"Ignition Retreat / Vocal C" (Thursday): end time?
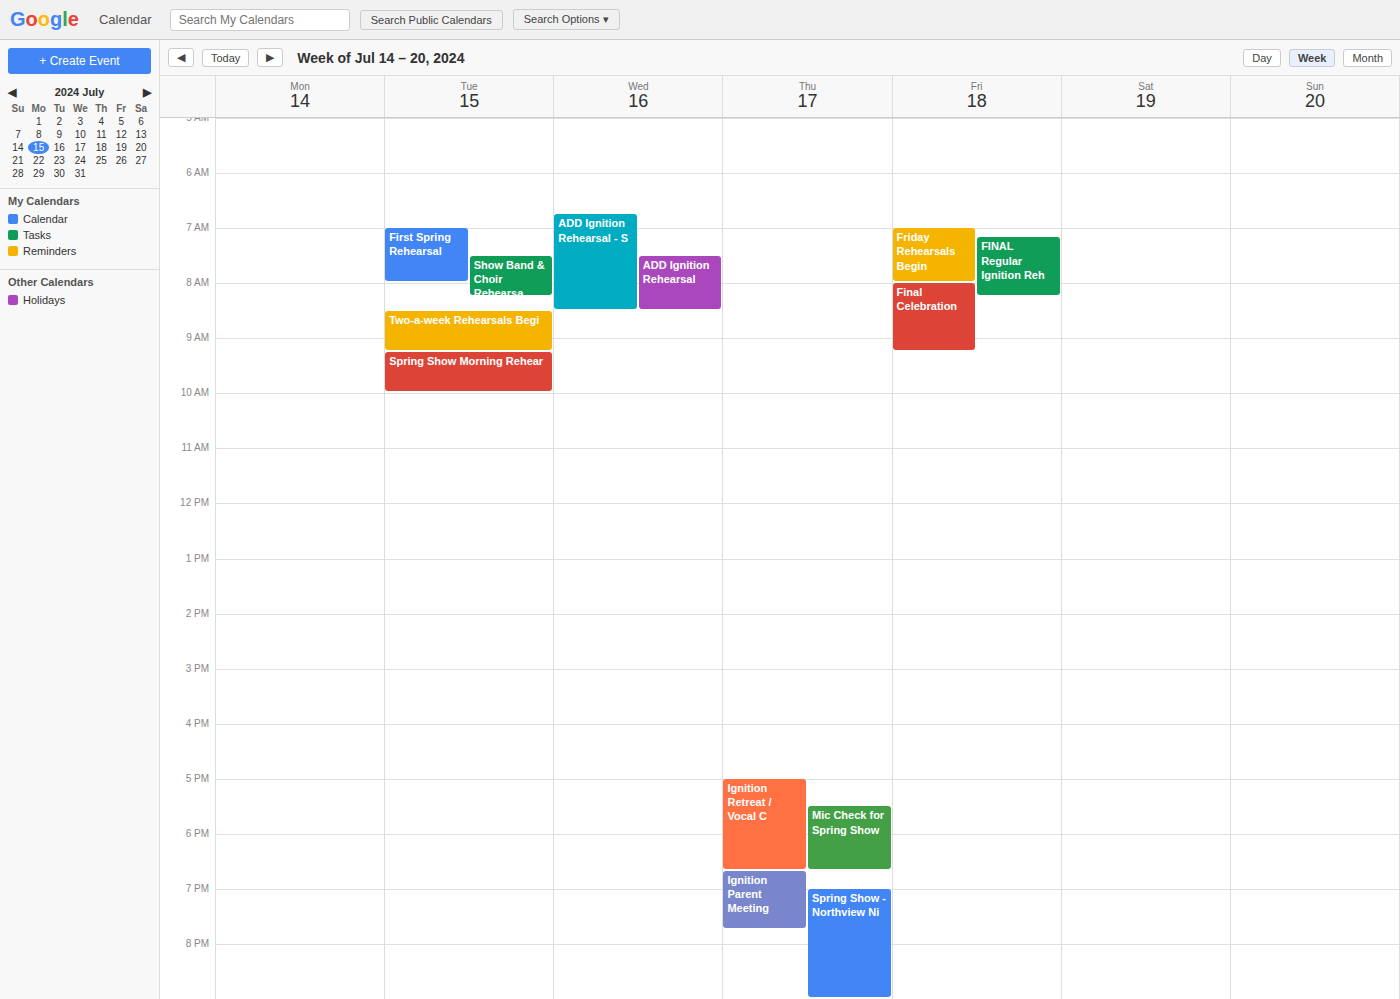
6:40 PM